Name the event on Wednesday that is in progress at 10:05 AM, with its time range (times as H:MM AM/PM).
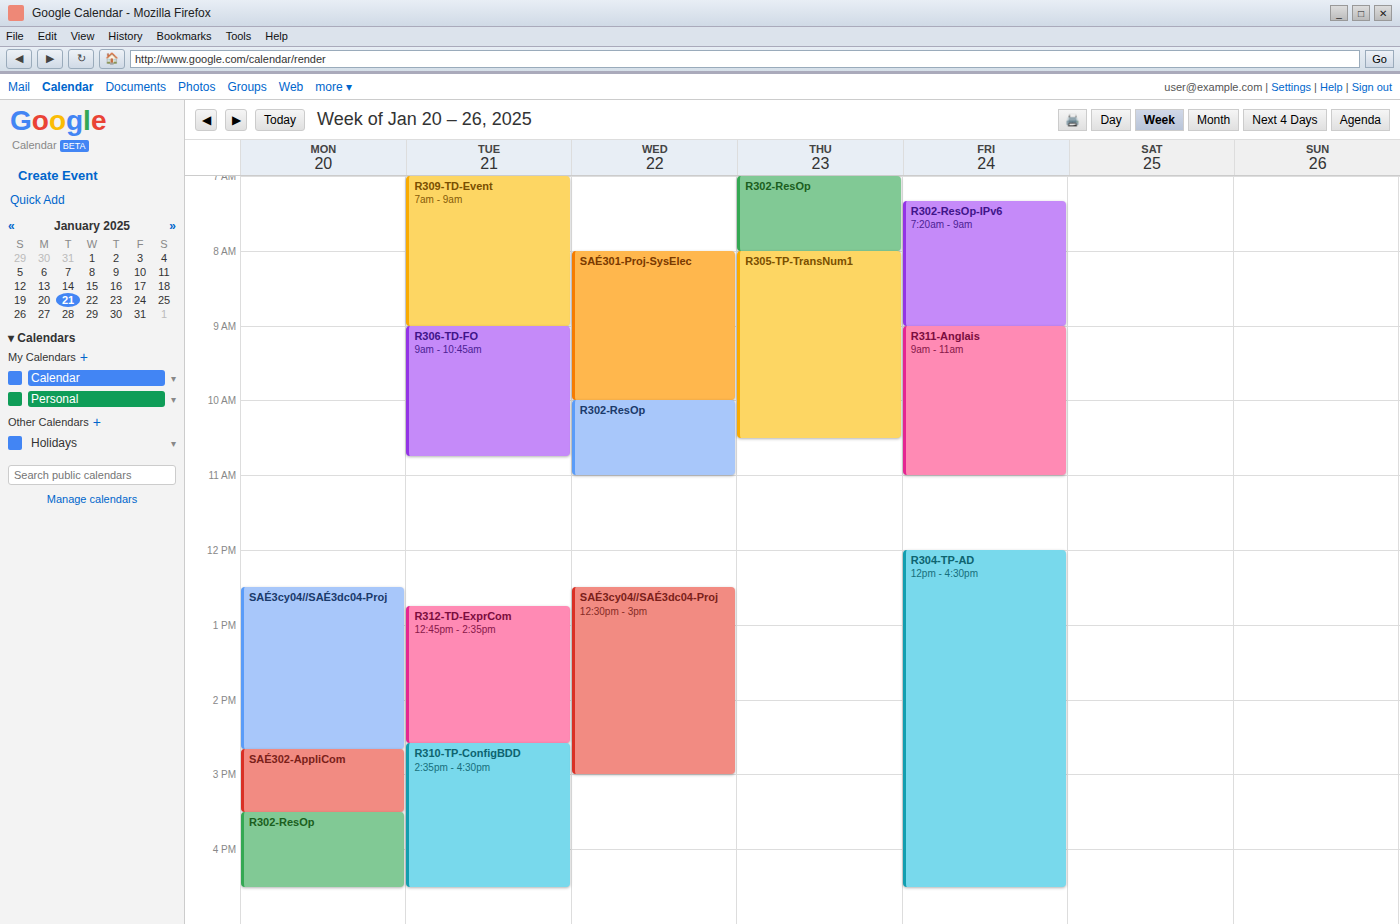
"R302-ResOp", 10:00 AM to 11:00 AM